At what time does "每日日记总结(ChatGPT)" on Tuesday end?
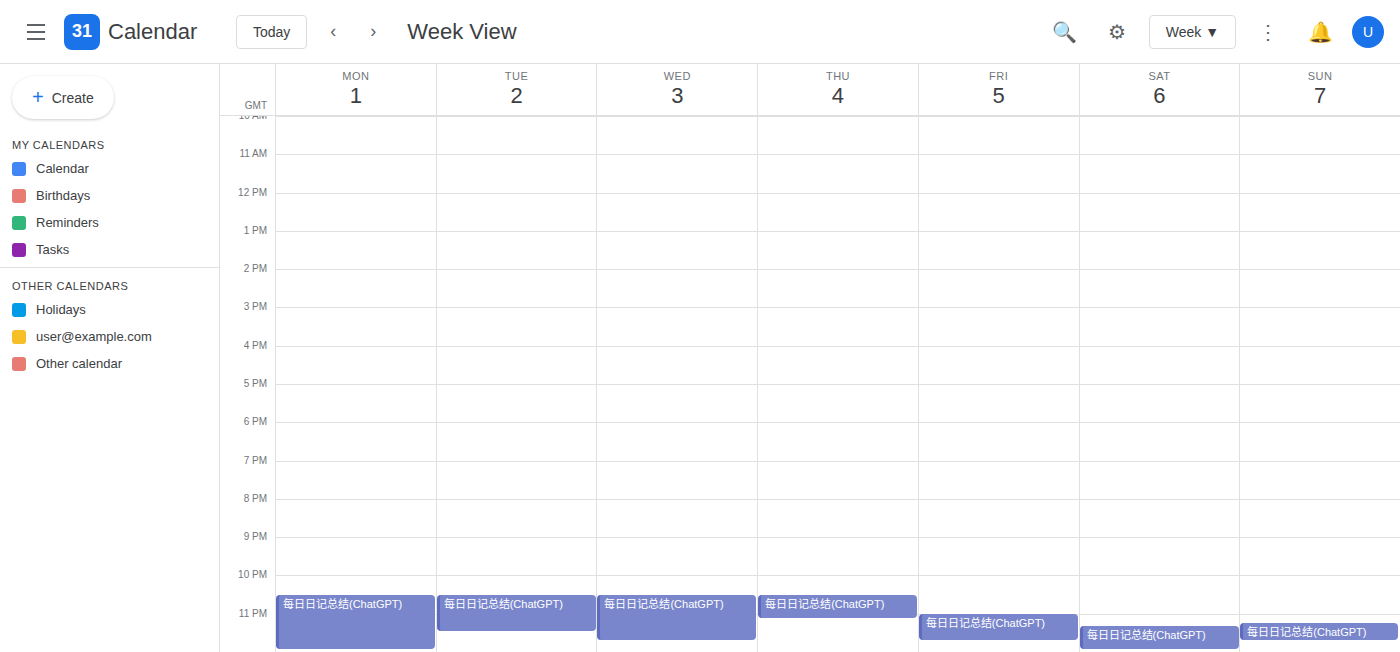
11:30 PM